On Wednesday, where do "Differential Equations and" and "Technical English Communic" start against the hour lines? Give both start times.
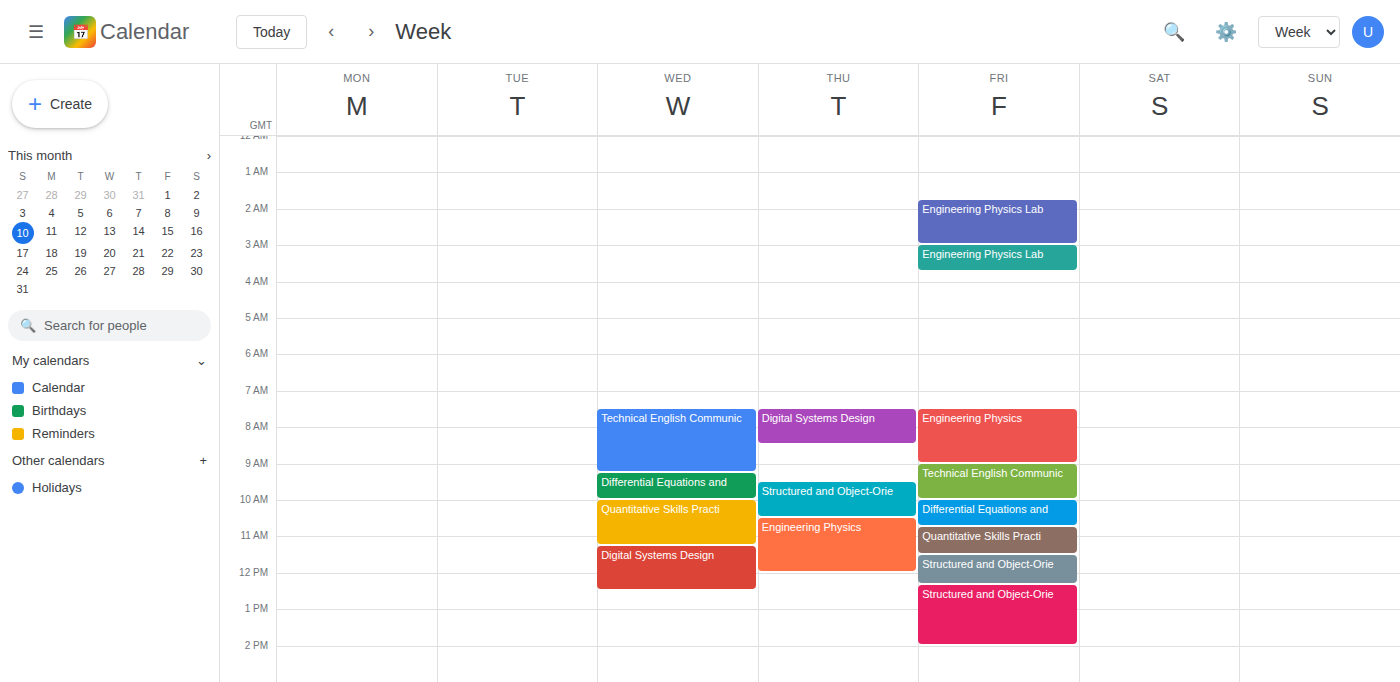
"Differential Equations and": 9:15 AM, neither: a quarter of the way from the 9 AM line to the 10 AM line. "Technical English Communic": 7:30 AM, halfway between the 7 AM and 8 AM lines.